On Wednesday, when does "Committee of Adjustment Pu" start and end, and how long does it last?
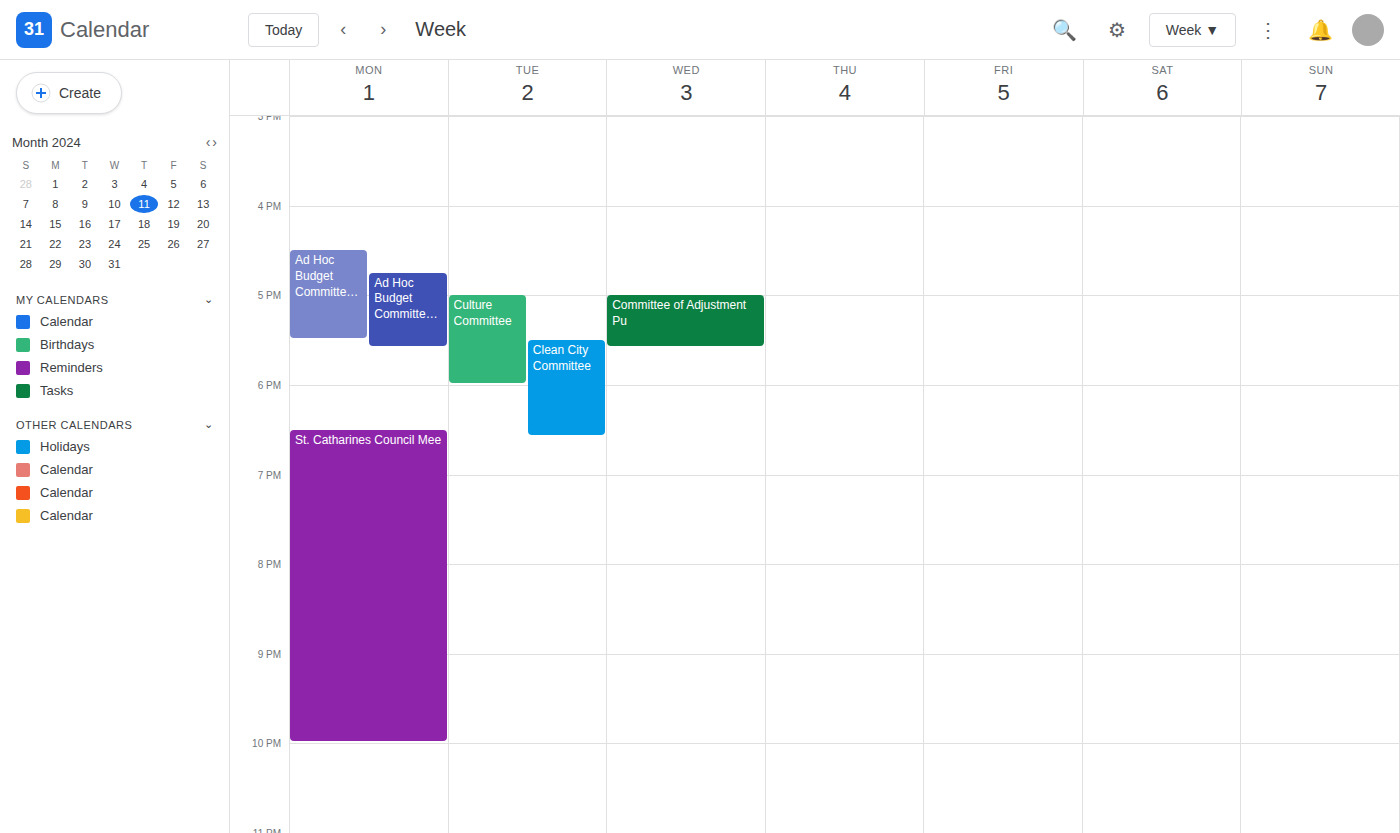
5:00 PM to 5:35 PM, 35 minutes